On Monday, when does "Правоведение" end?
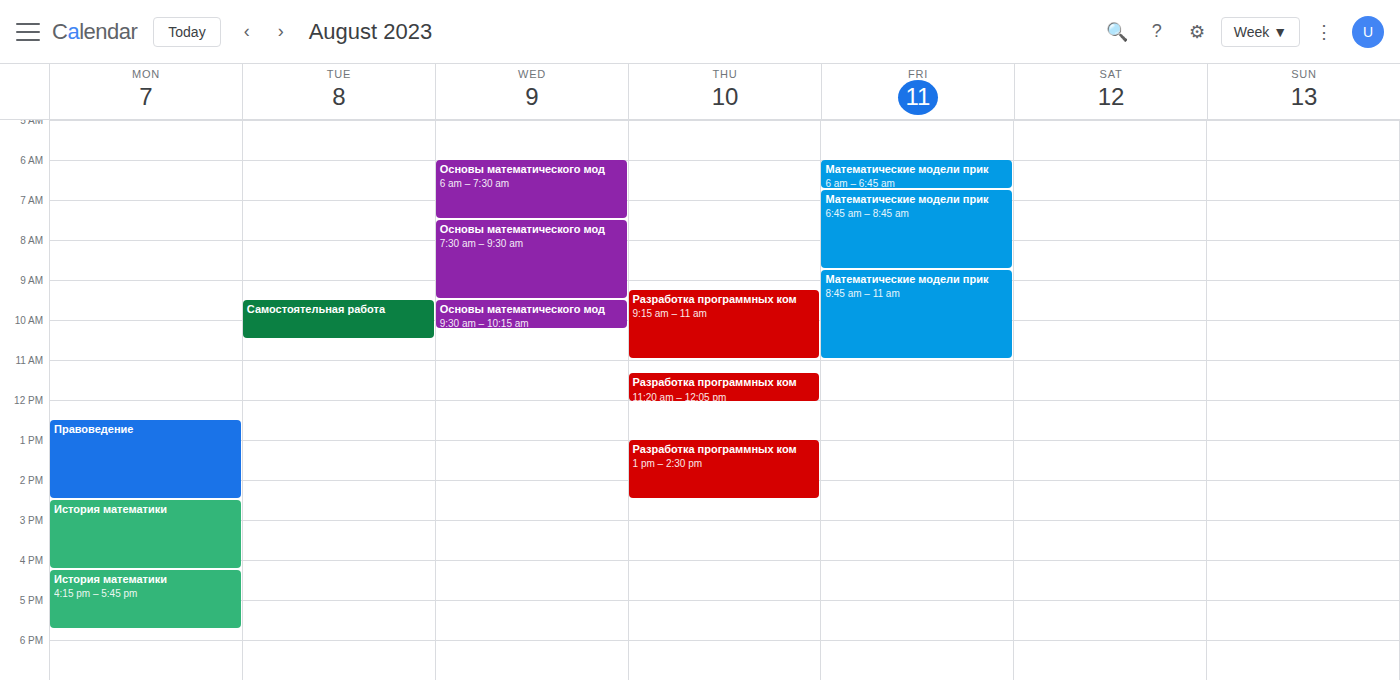
2:30 PM